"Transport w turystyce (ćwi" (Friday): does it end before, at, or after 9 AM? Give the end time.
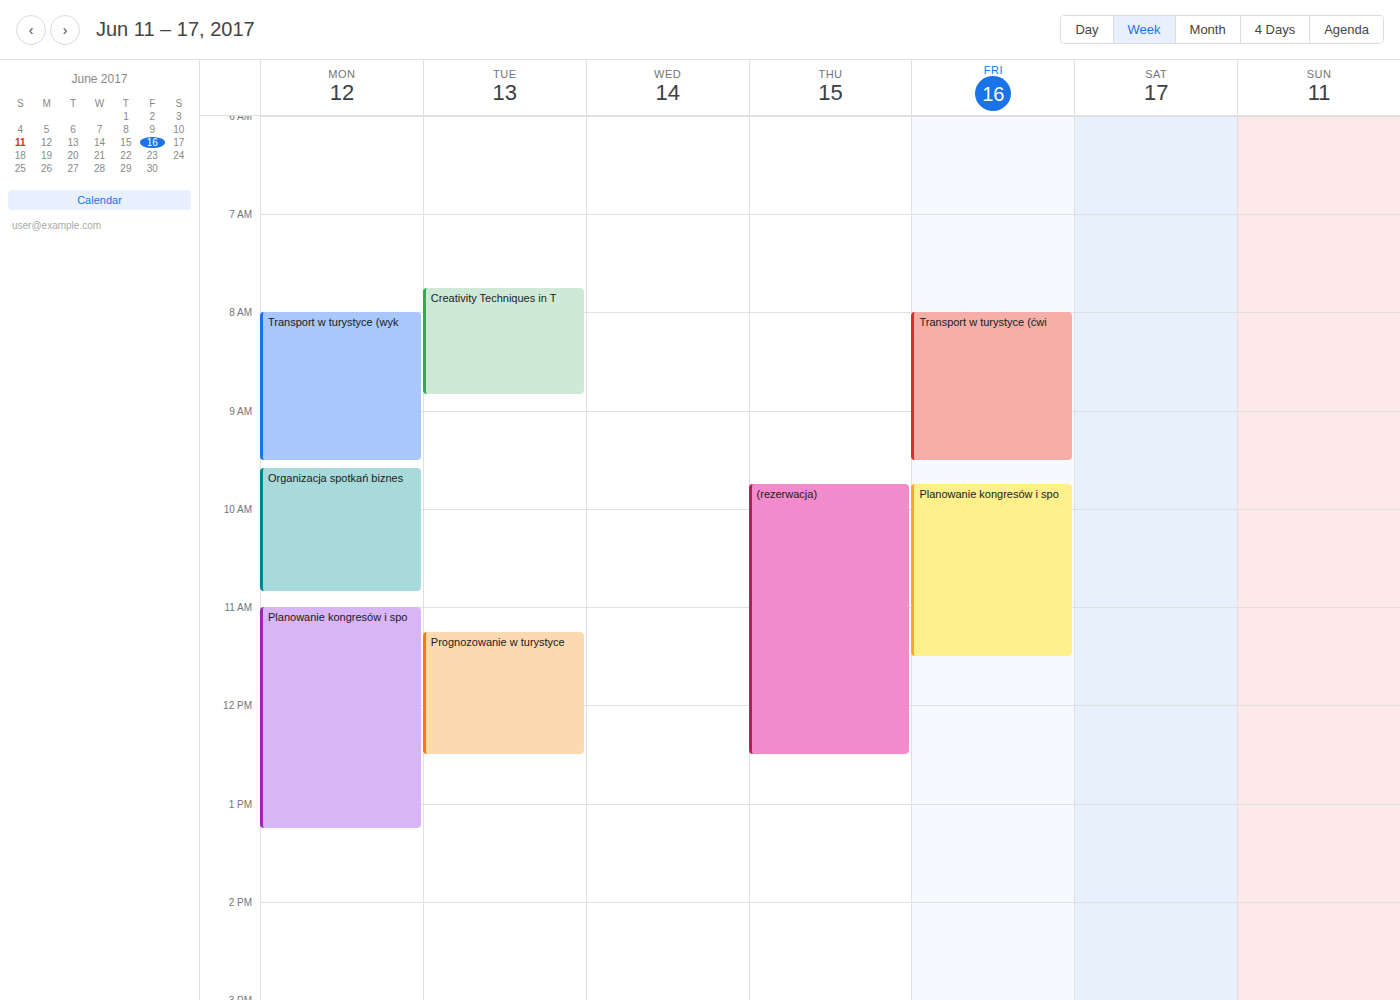
9:30 AM -- after 9 AM, 30 minutes below the 9 AM line.